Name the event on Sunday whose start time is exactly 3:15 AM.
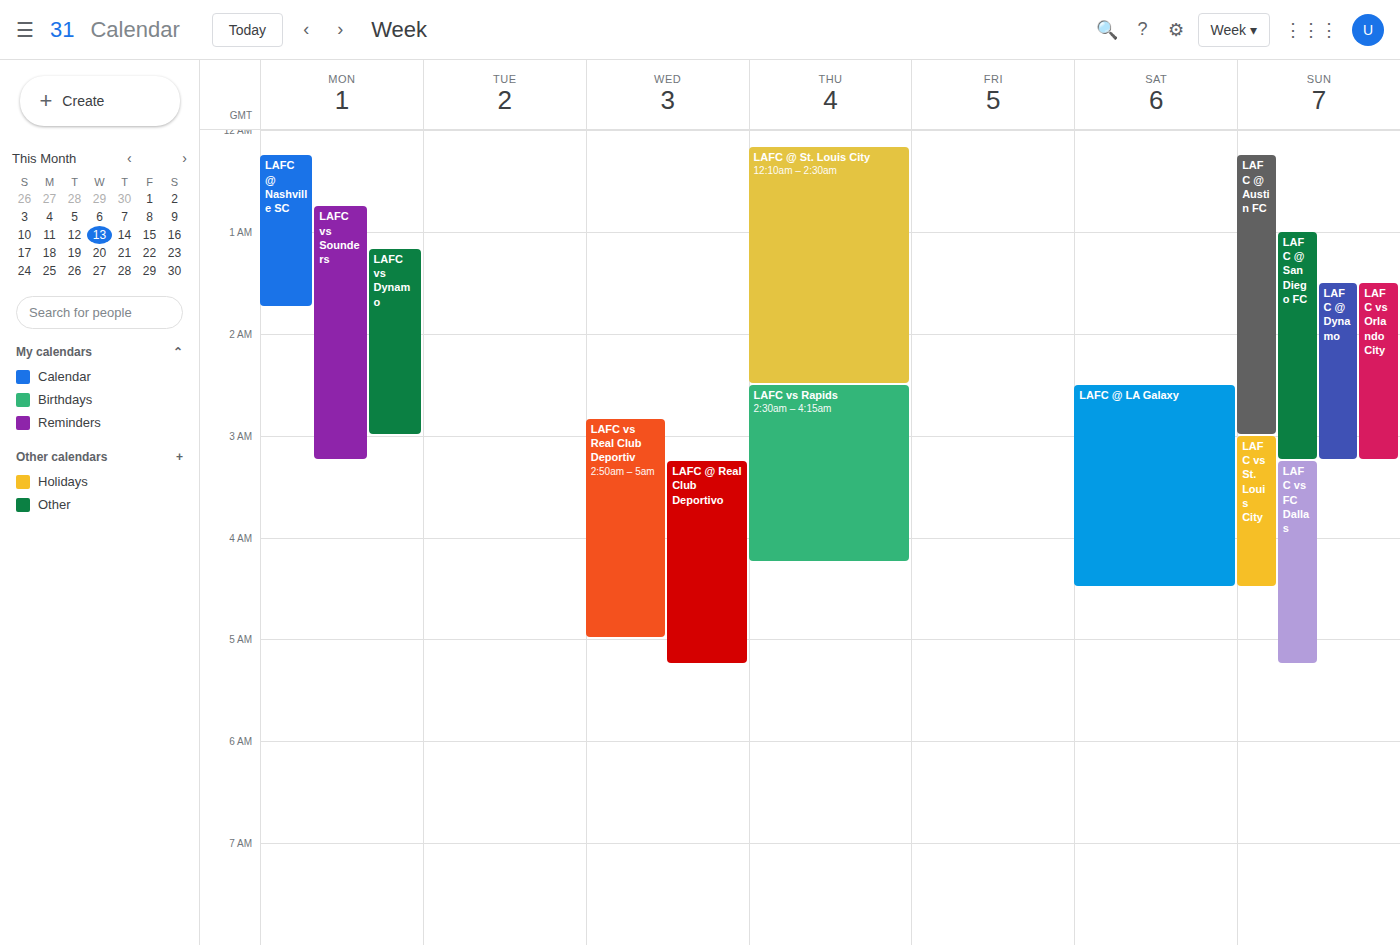
"LAFC vs FC Dallas"